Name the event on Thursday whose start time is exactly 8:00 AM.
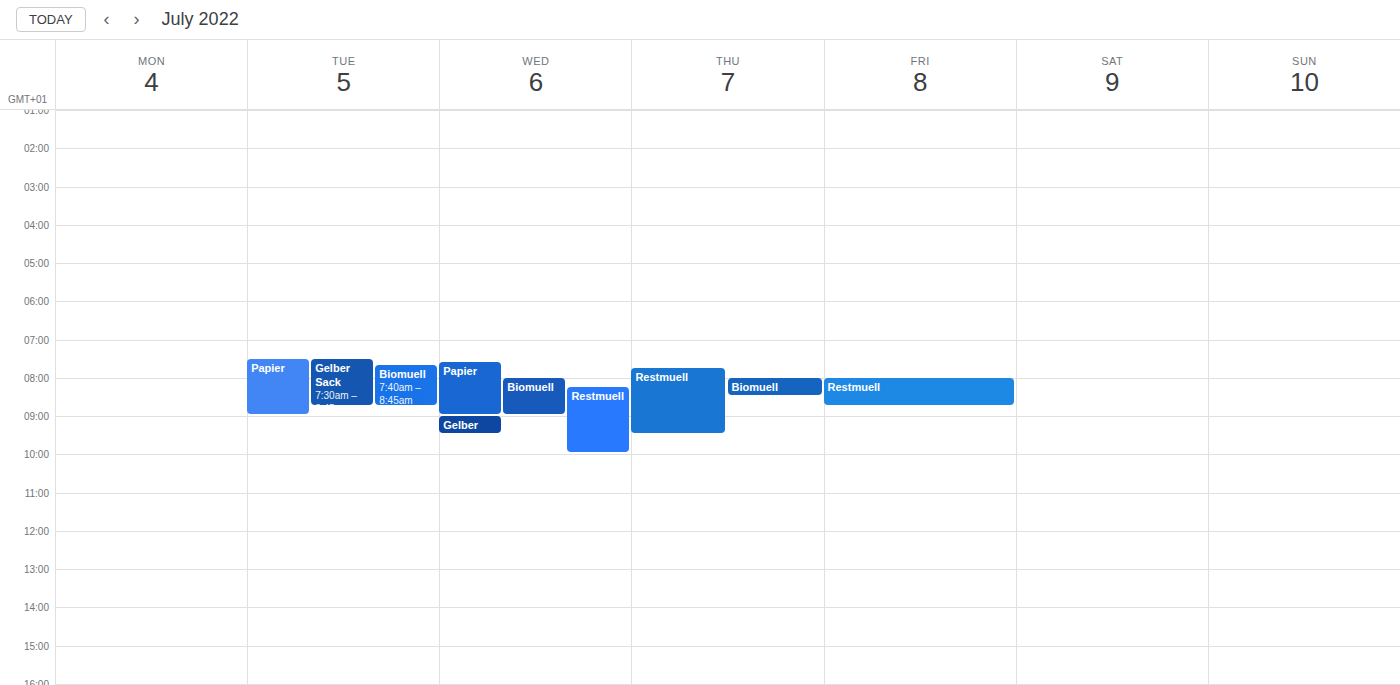
"Biomuell"